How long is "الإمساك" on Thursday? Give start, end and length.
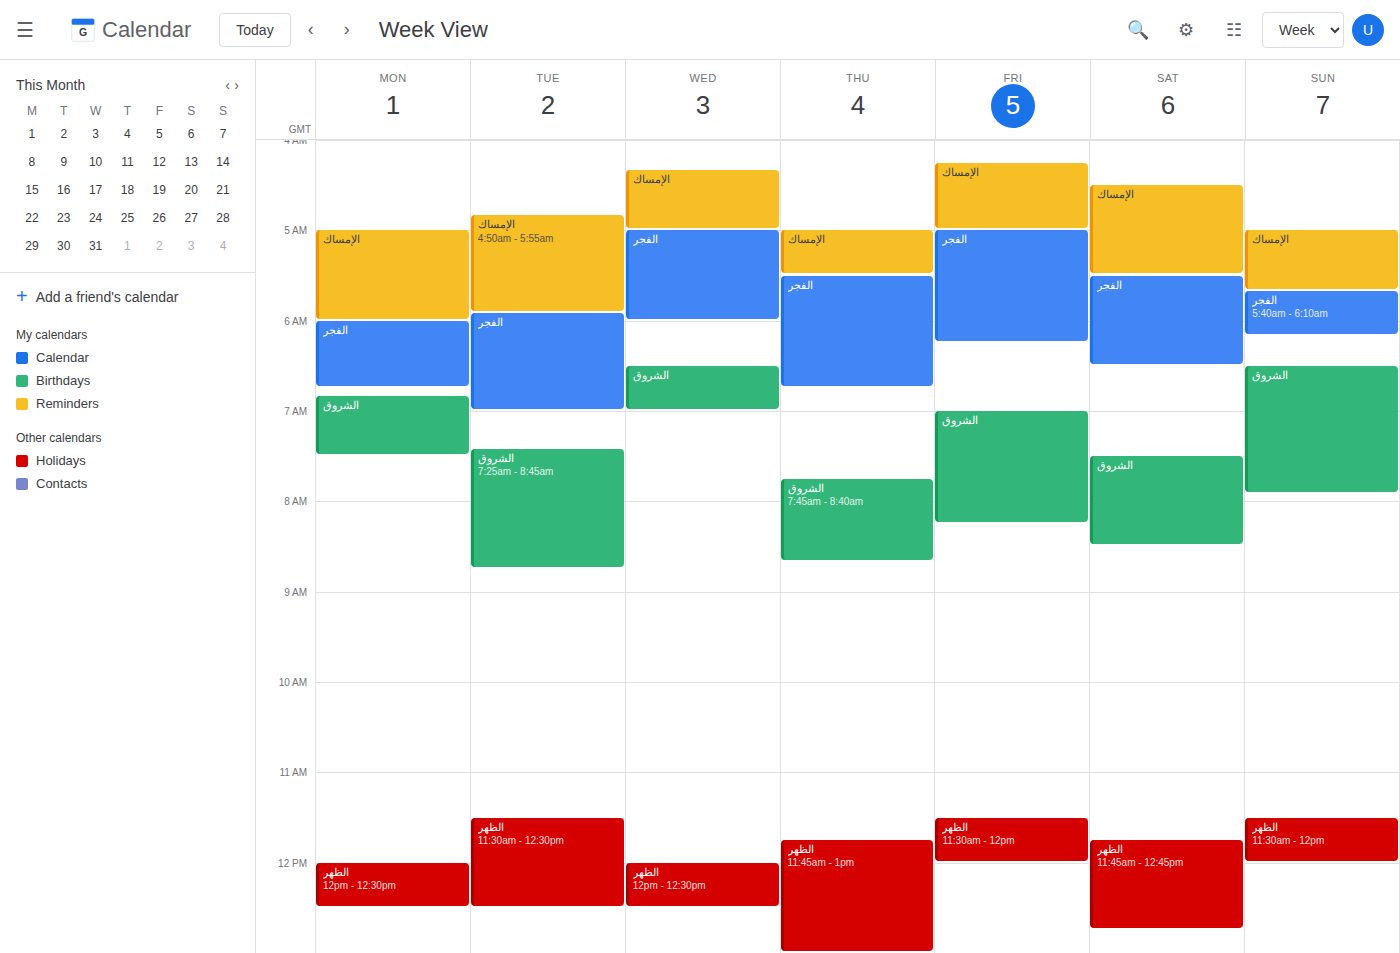
5:00 AM to 5:30 AM, 30 minutes